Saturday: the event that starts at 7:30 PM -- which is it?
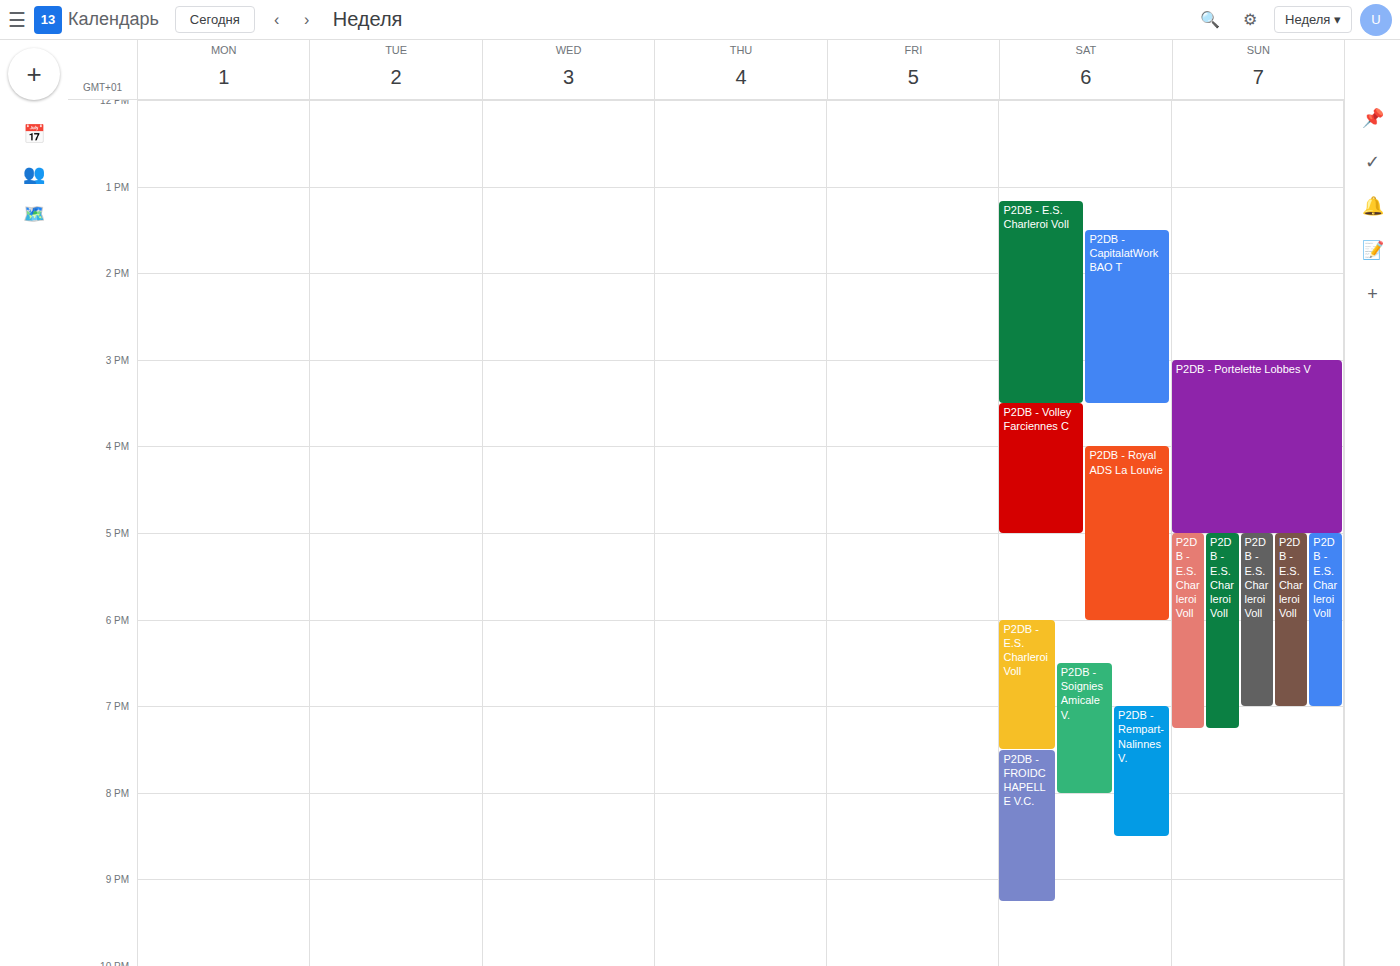
"P2DB - FROIDCHAPELLE V.C."